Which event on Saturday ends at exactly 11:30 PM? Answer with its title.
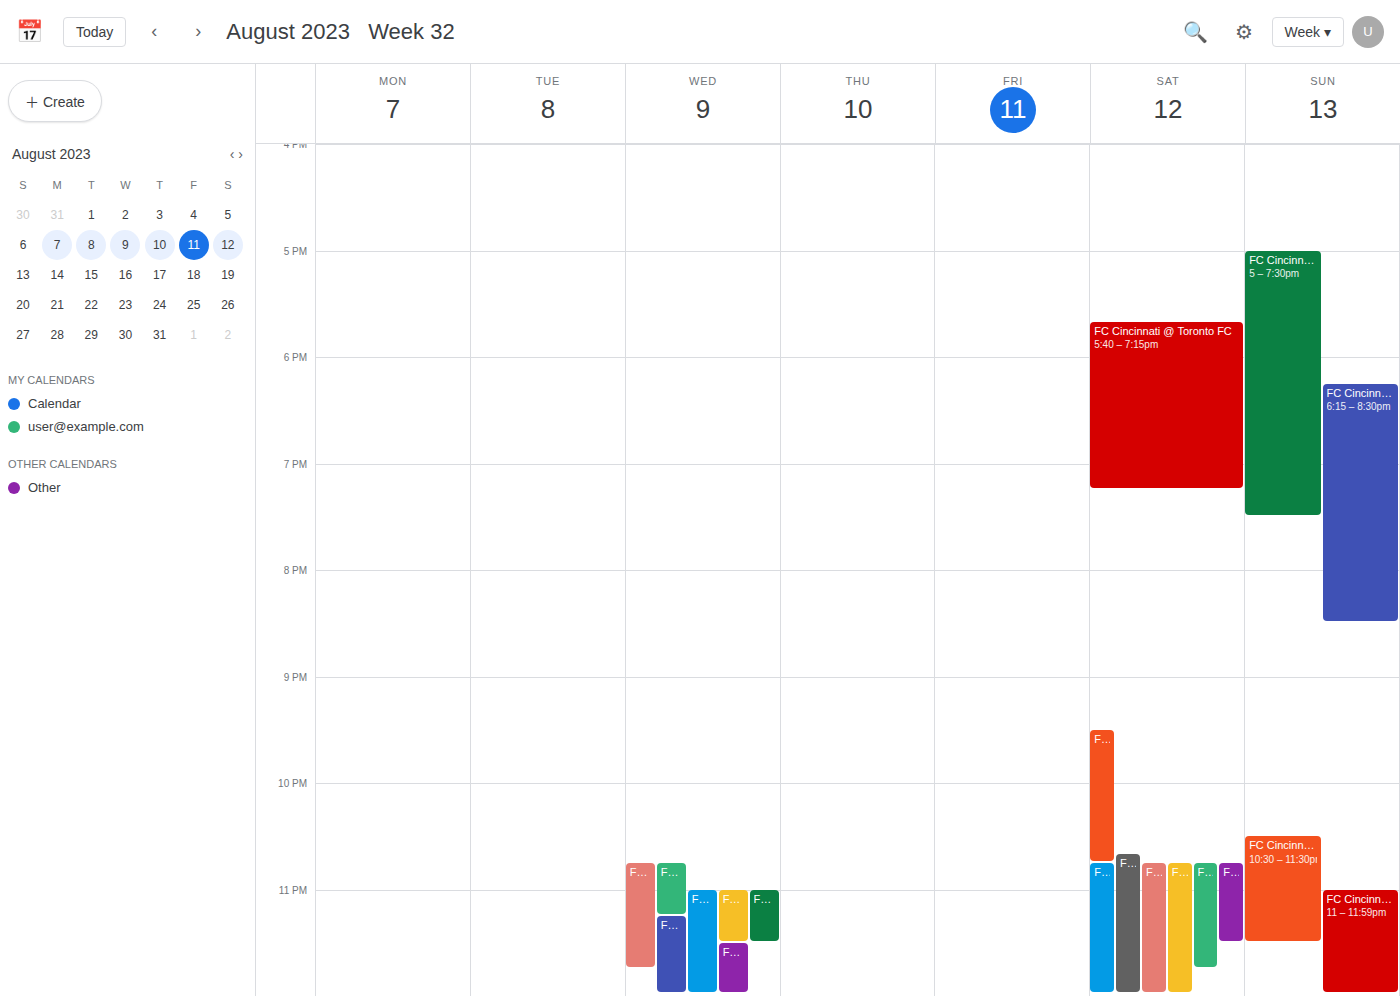
"FC Cincinnati vs D.C. Unit"